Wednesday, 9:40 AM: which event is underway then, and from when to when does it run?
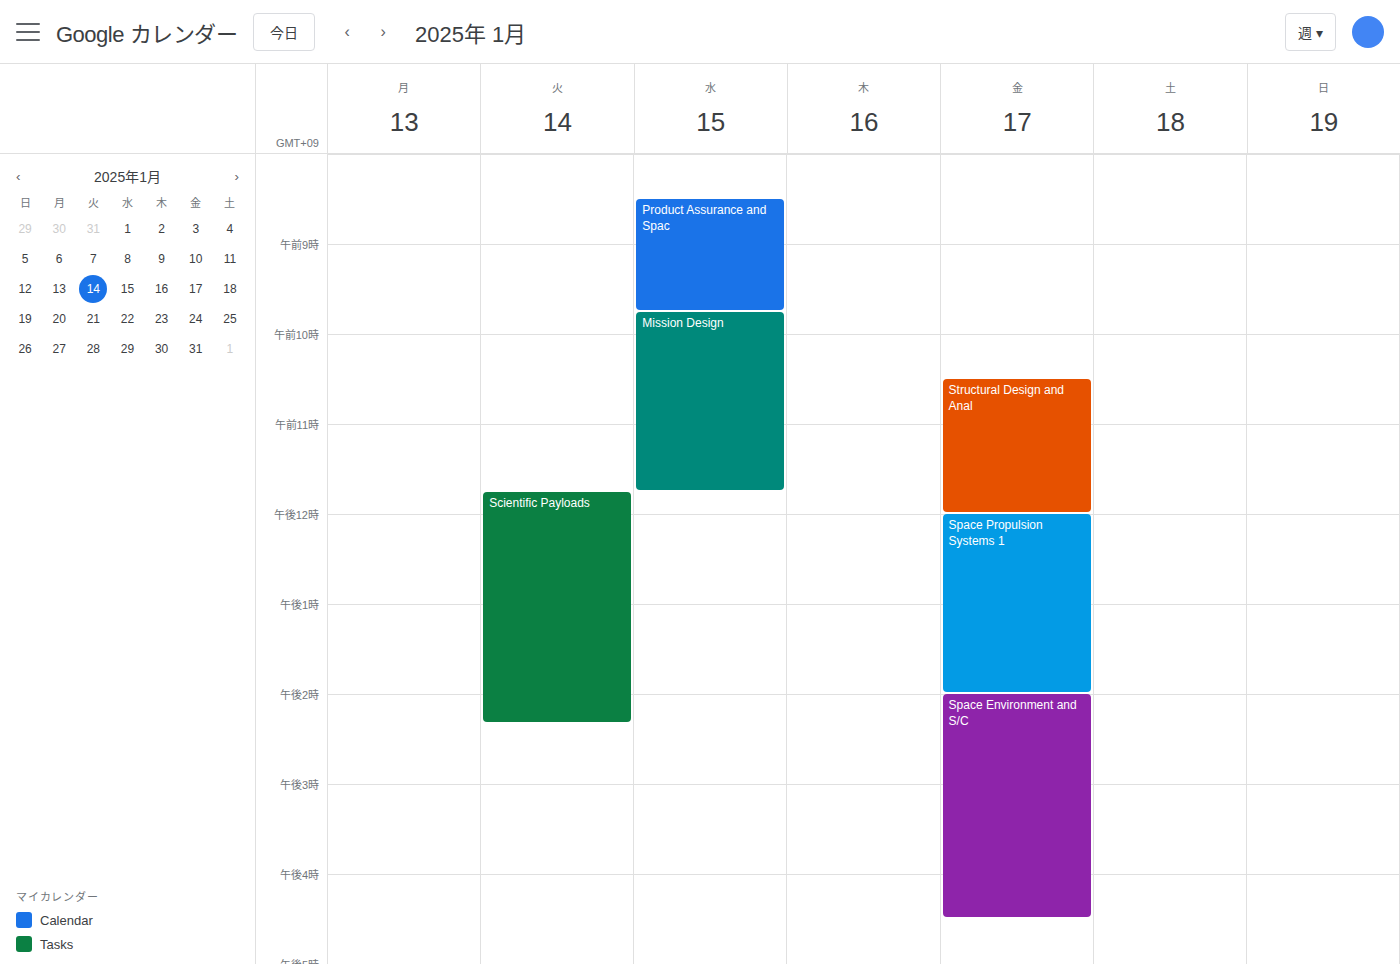
"Product Assurance and Spac", 8:30 AM to 9:45 AM